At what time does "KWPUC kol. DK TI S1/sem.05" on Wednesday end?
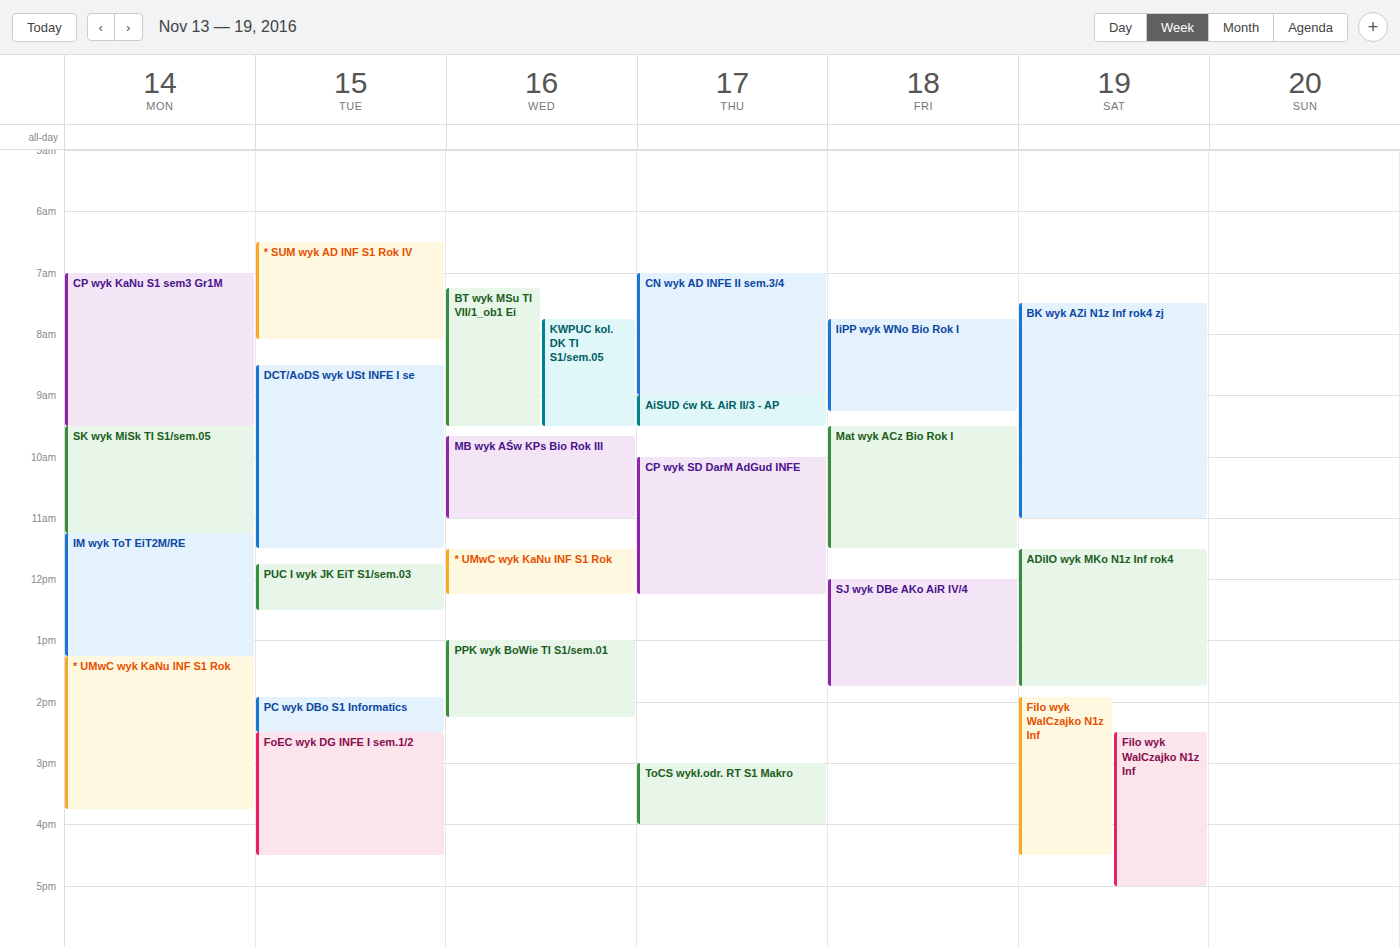
9:30 AM